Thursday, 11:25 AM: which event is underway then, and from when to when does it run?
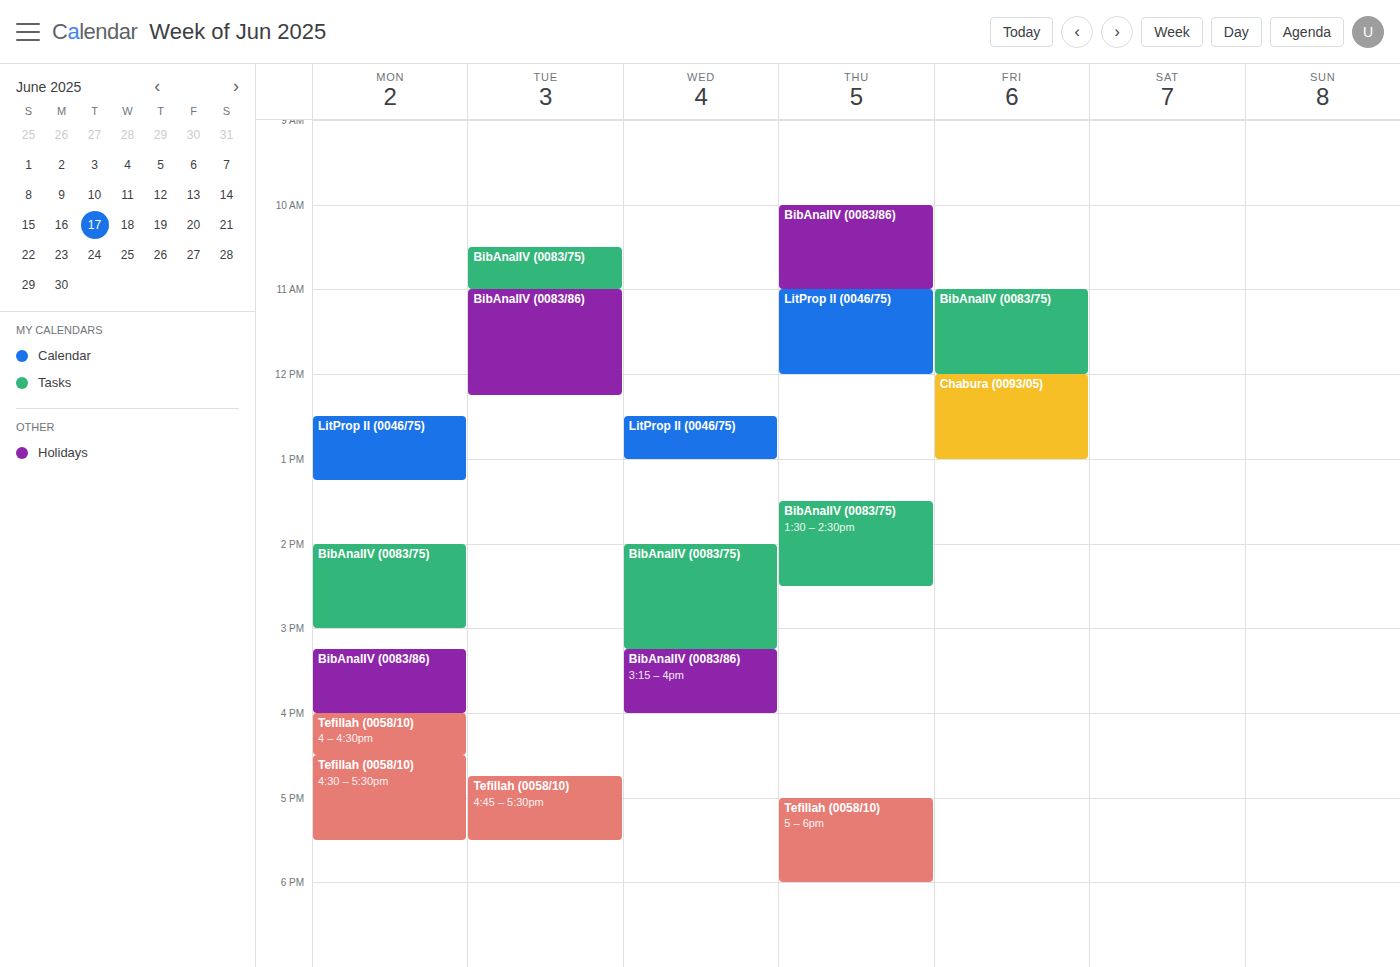
"LitProp II (0046/75)", 11:00 AM to 12:00 PM